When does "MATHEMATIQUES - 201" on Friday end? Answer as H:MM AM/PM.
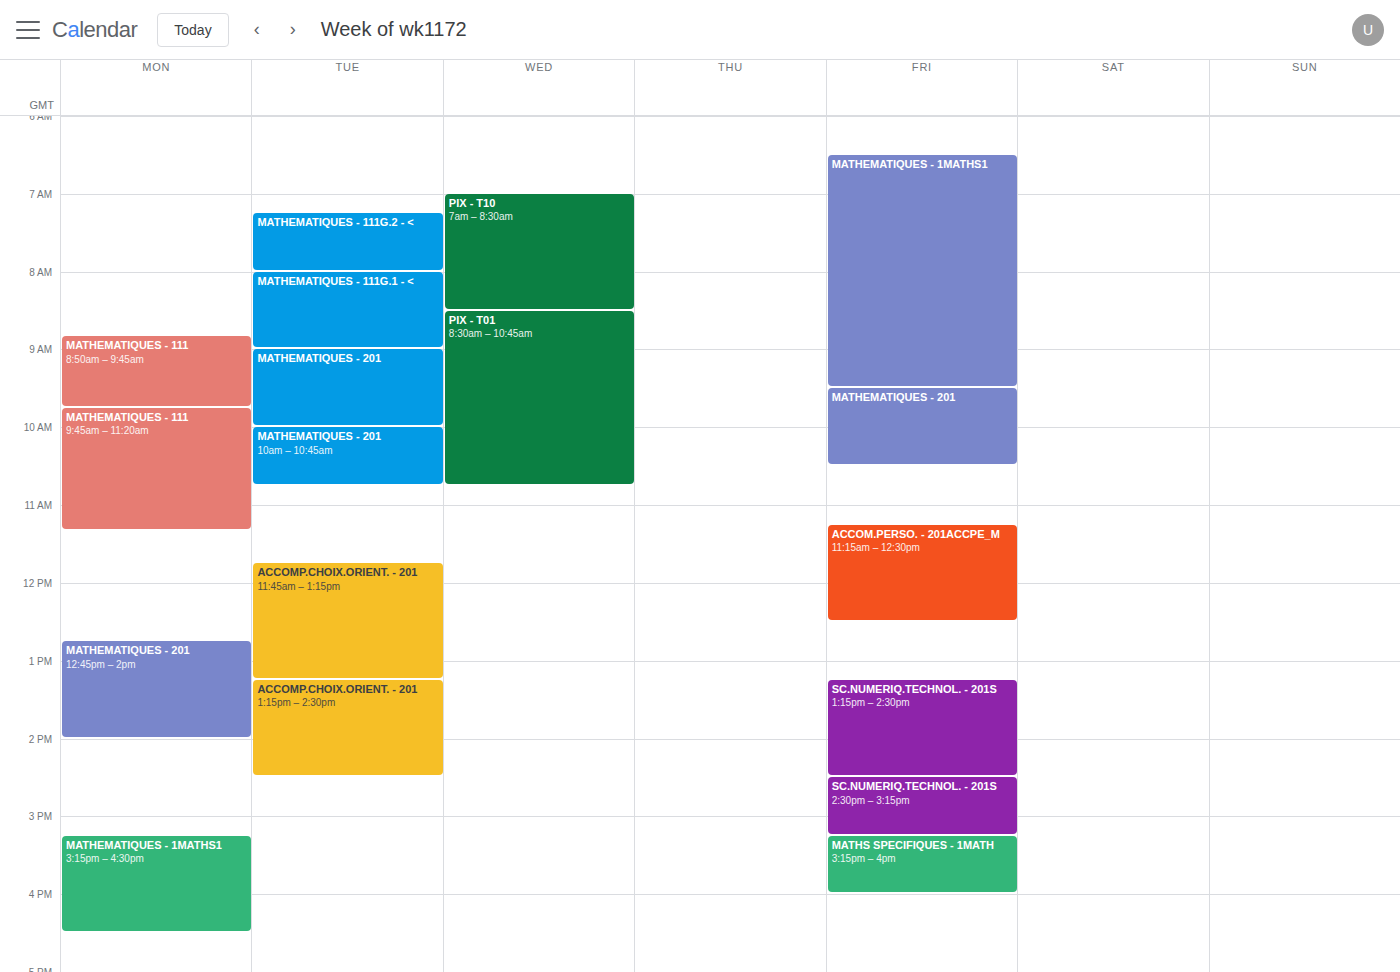
10:30 AM